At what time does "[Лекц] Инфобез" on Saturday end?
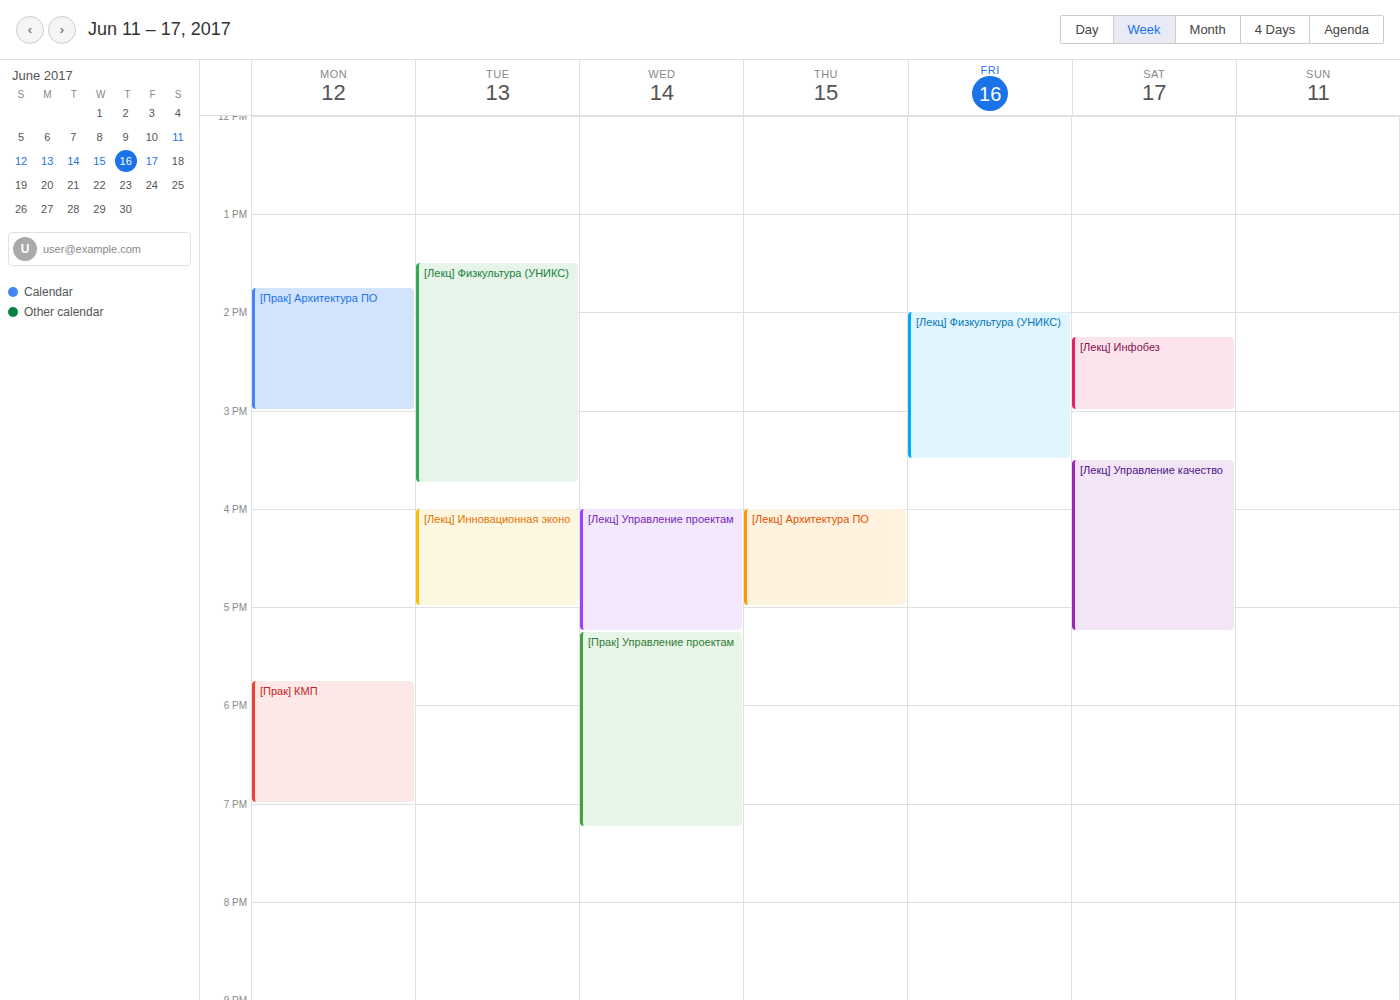
3:00 PM